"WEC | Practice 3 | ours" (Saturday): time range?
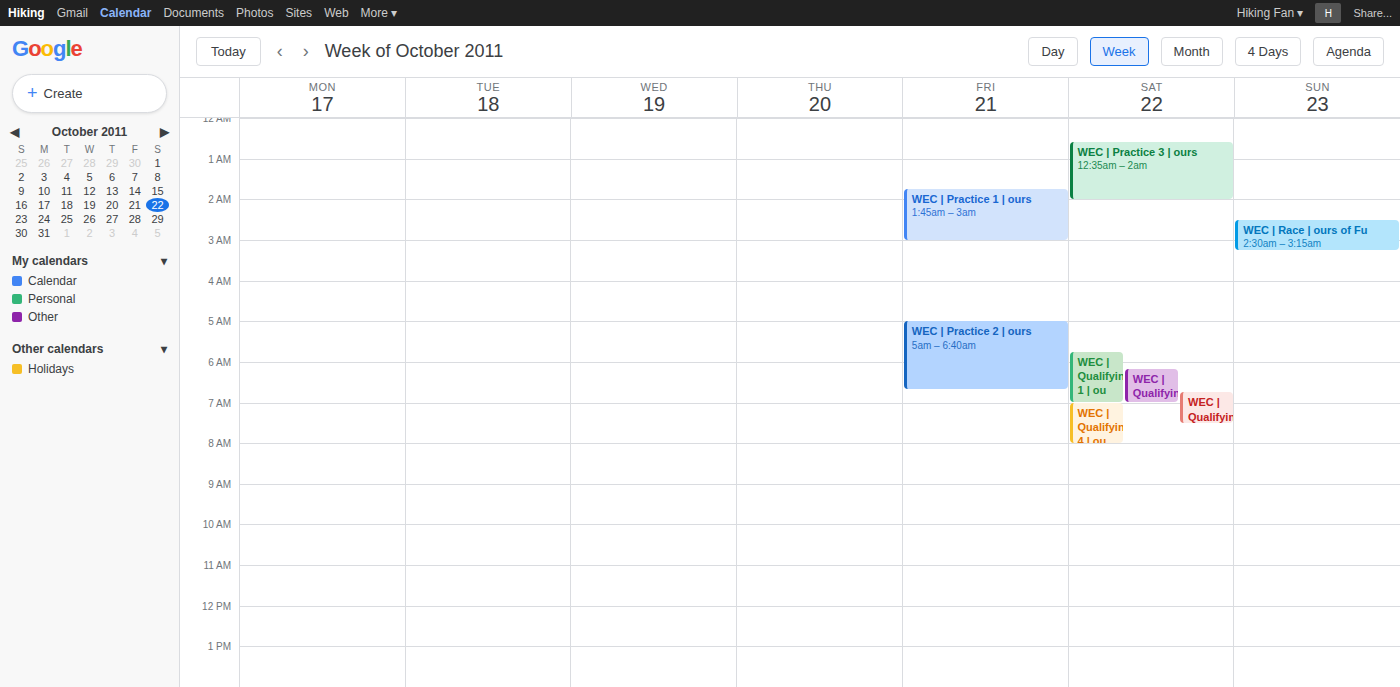
12:35 AM to 2:00 AM